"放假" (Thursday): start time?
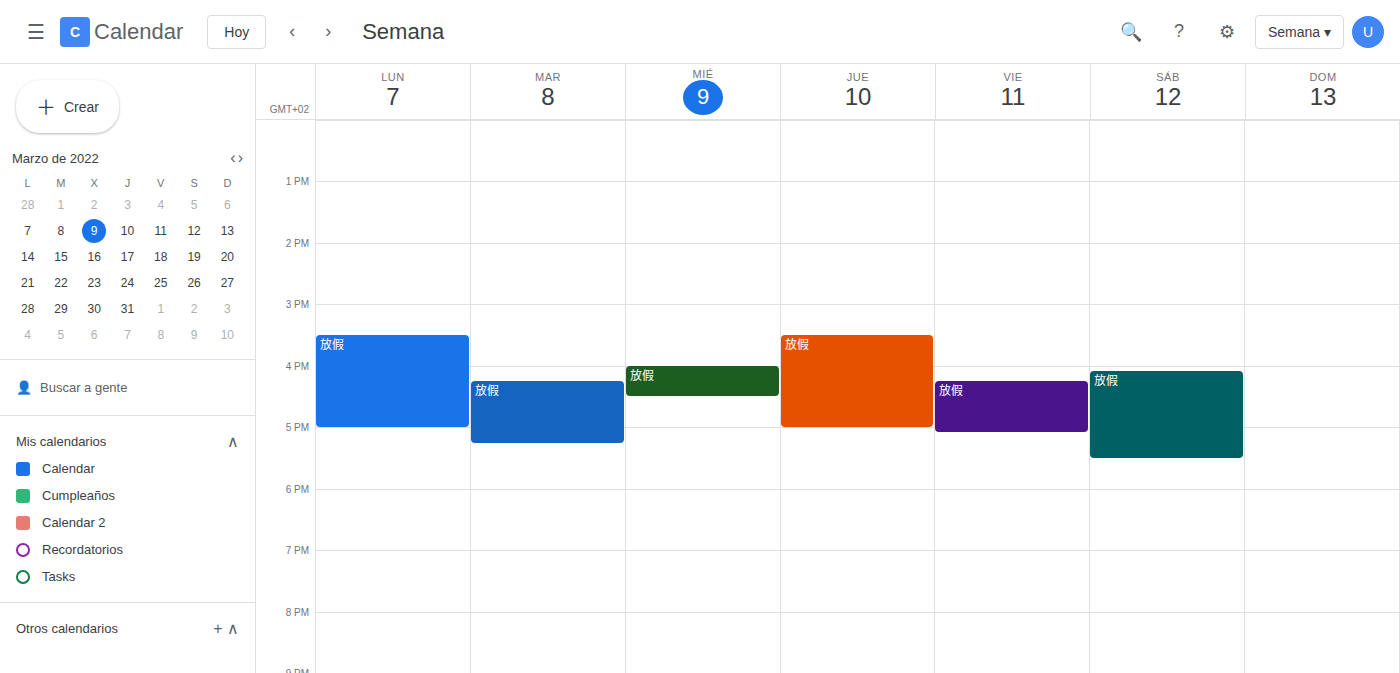
15:30